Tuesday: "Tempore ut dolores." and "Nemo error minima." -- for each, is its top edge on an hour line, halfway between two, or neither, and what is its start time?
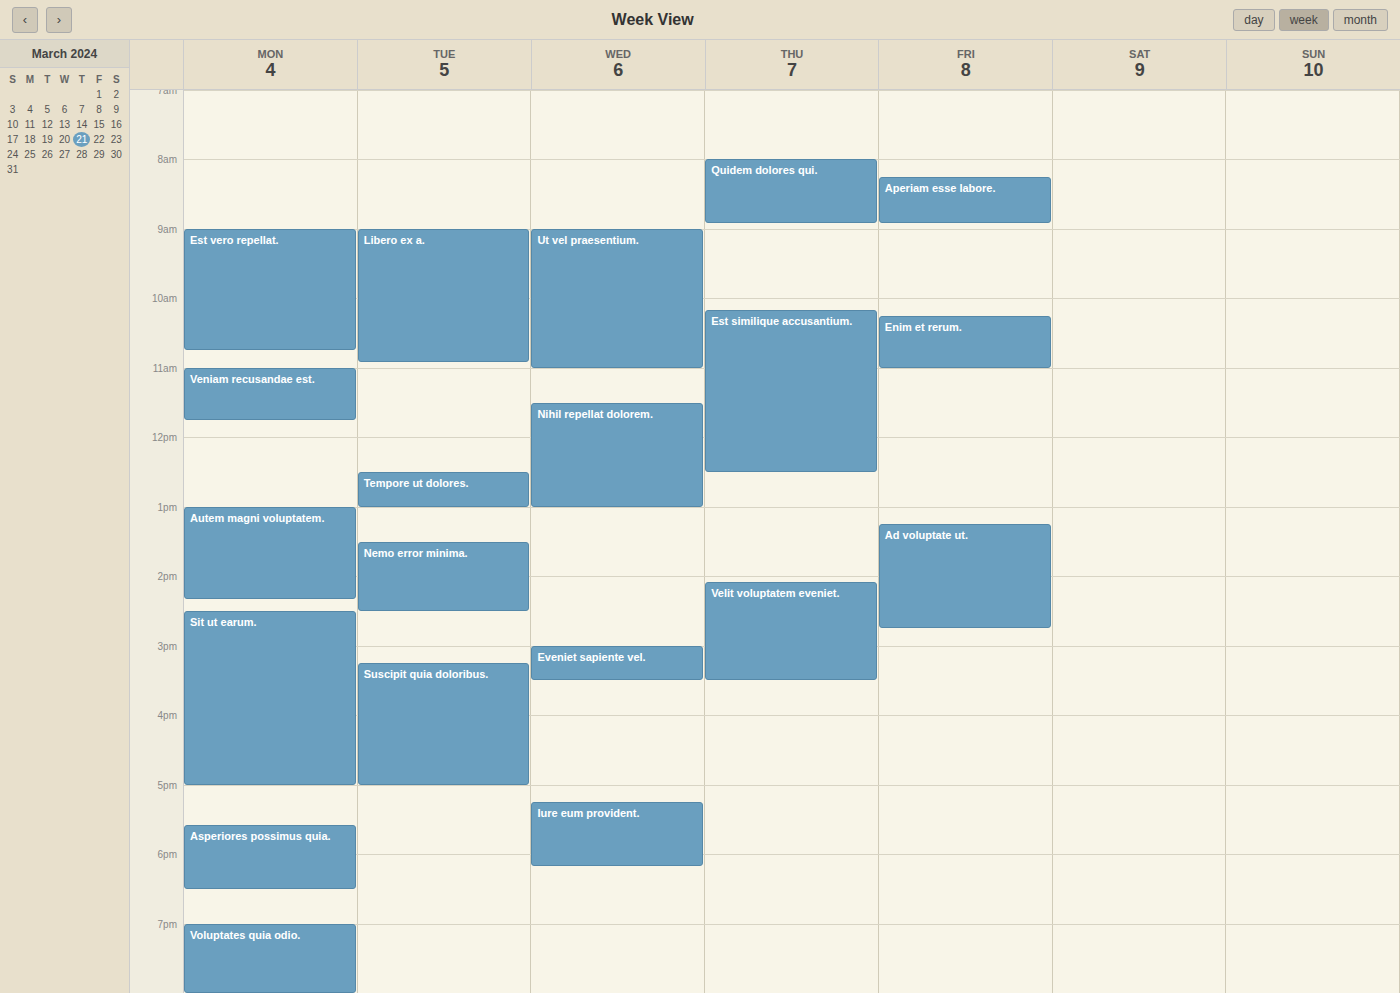
"Tempore ut dolores.": 12:30 PM, halfway between the 12 PM and 1 PM lines. "Nemo error minima.": 1:30 PM, halfway between the 1 PM and 2 PM lines.